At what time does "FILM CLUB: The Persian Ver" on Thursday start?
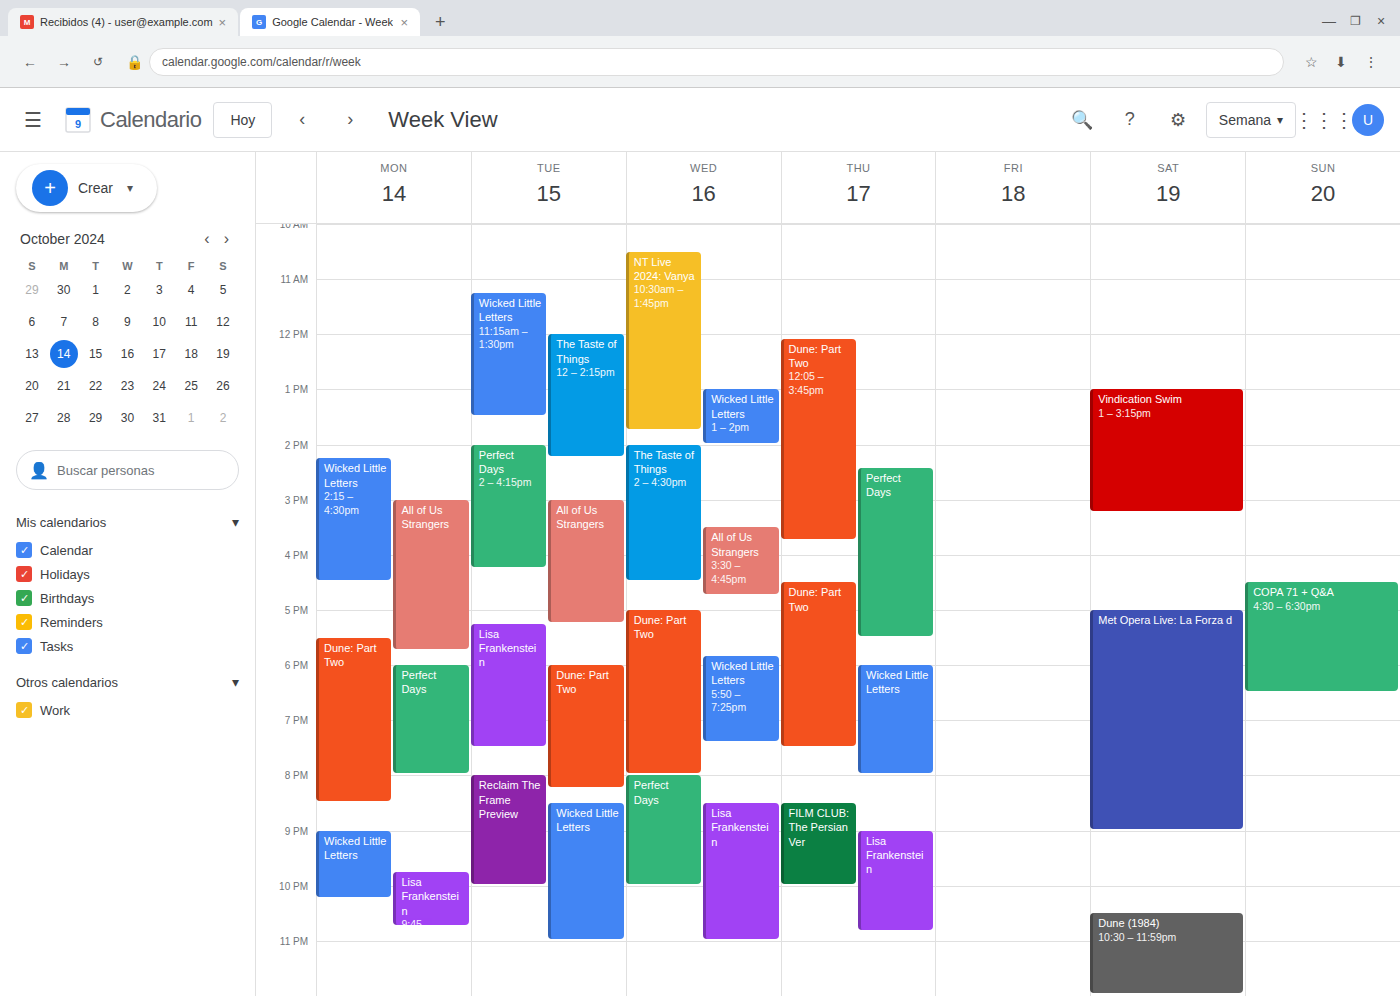
8:30 PM